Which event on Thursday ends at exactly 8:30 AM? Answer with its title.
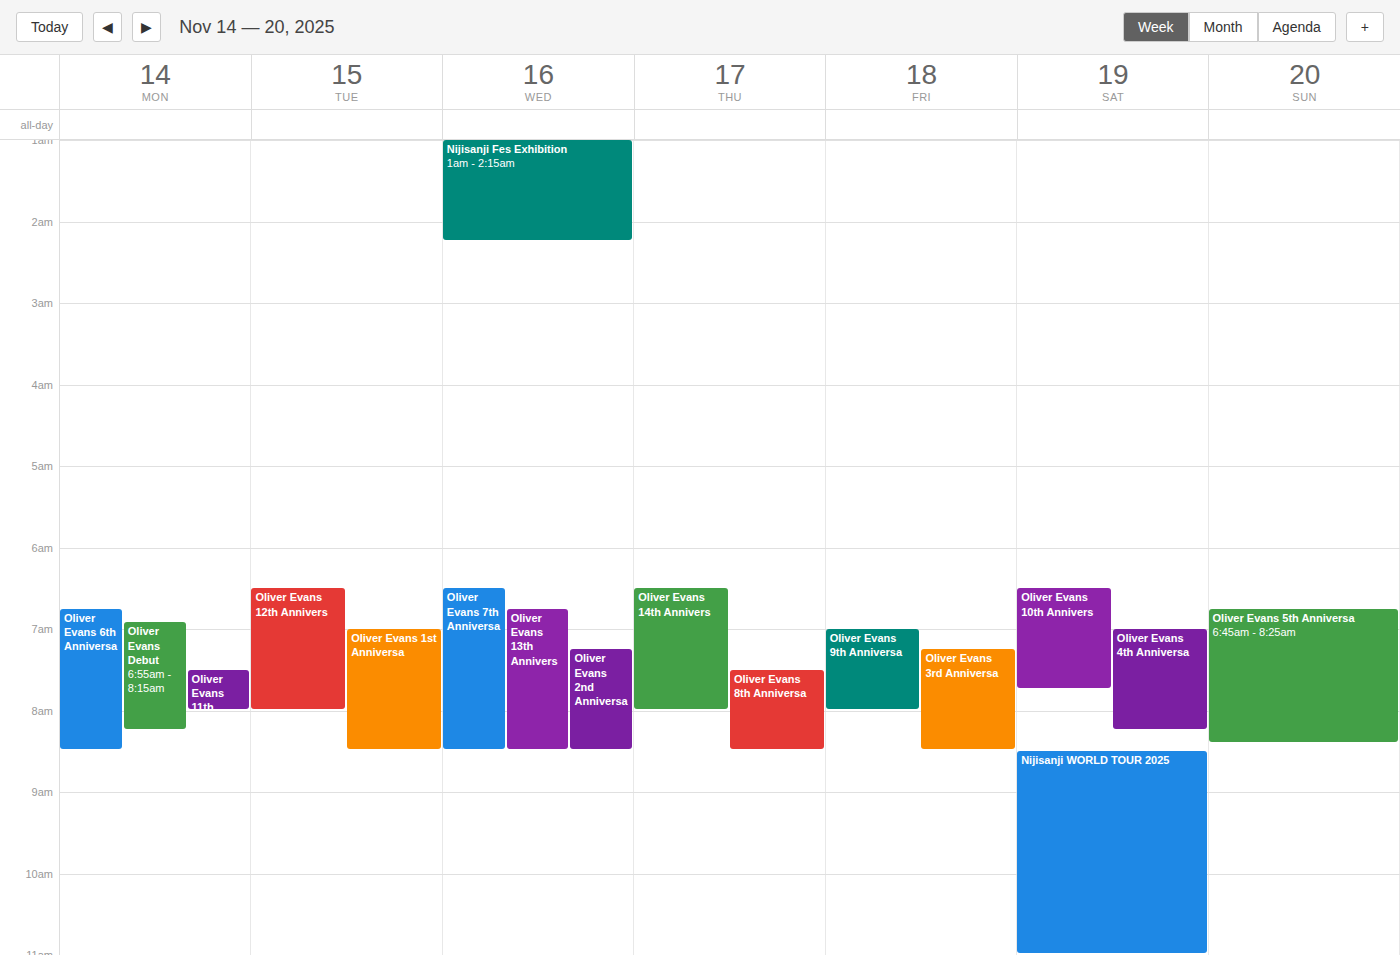
"Oliver Evans 8th Anniversa"